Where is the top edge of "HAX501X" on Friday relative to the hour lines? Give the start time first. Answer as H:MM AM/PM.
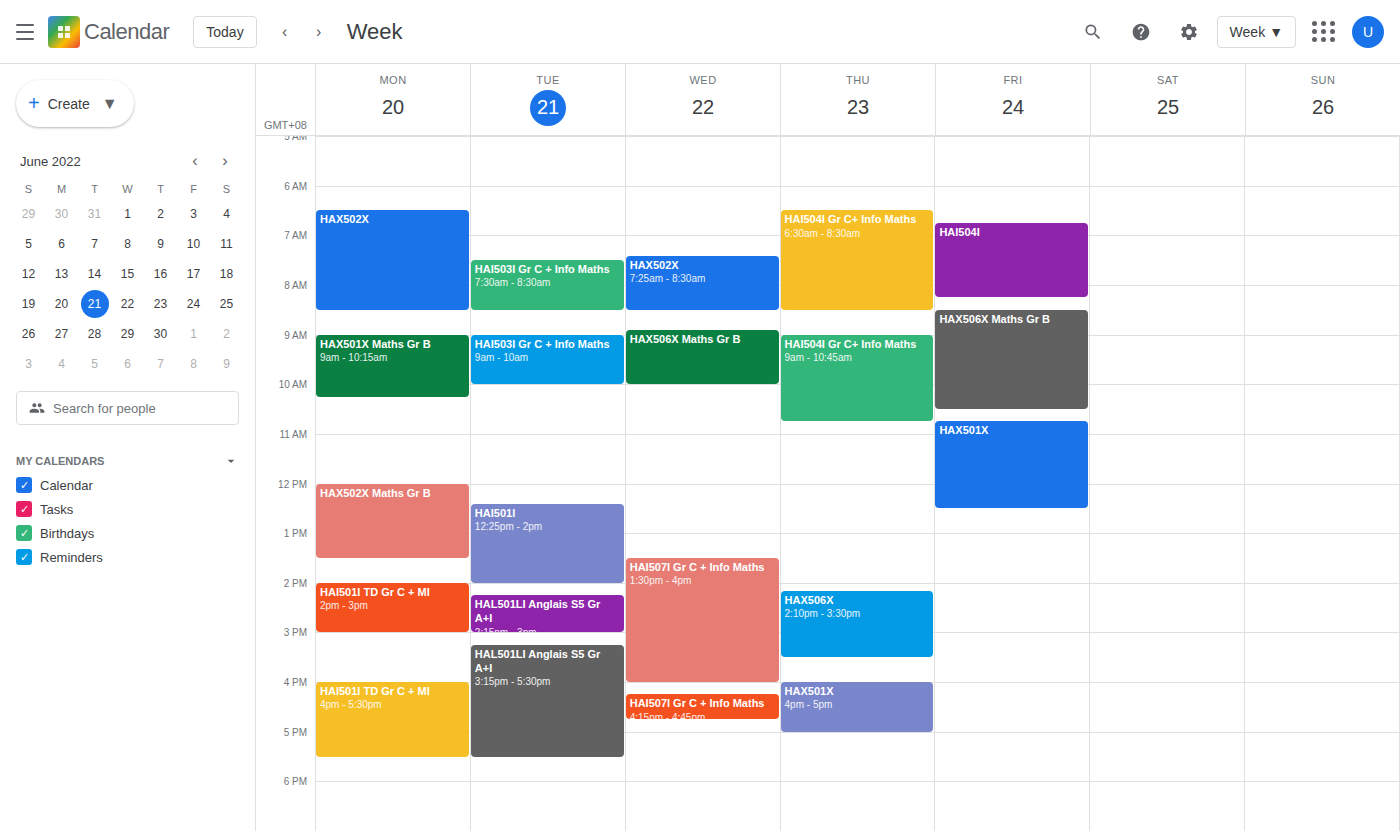
10:45 AM -- neither: three quarters of the way from the 10 AM line to the 11 AM line.